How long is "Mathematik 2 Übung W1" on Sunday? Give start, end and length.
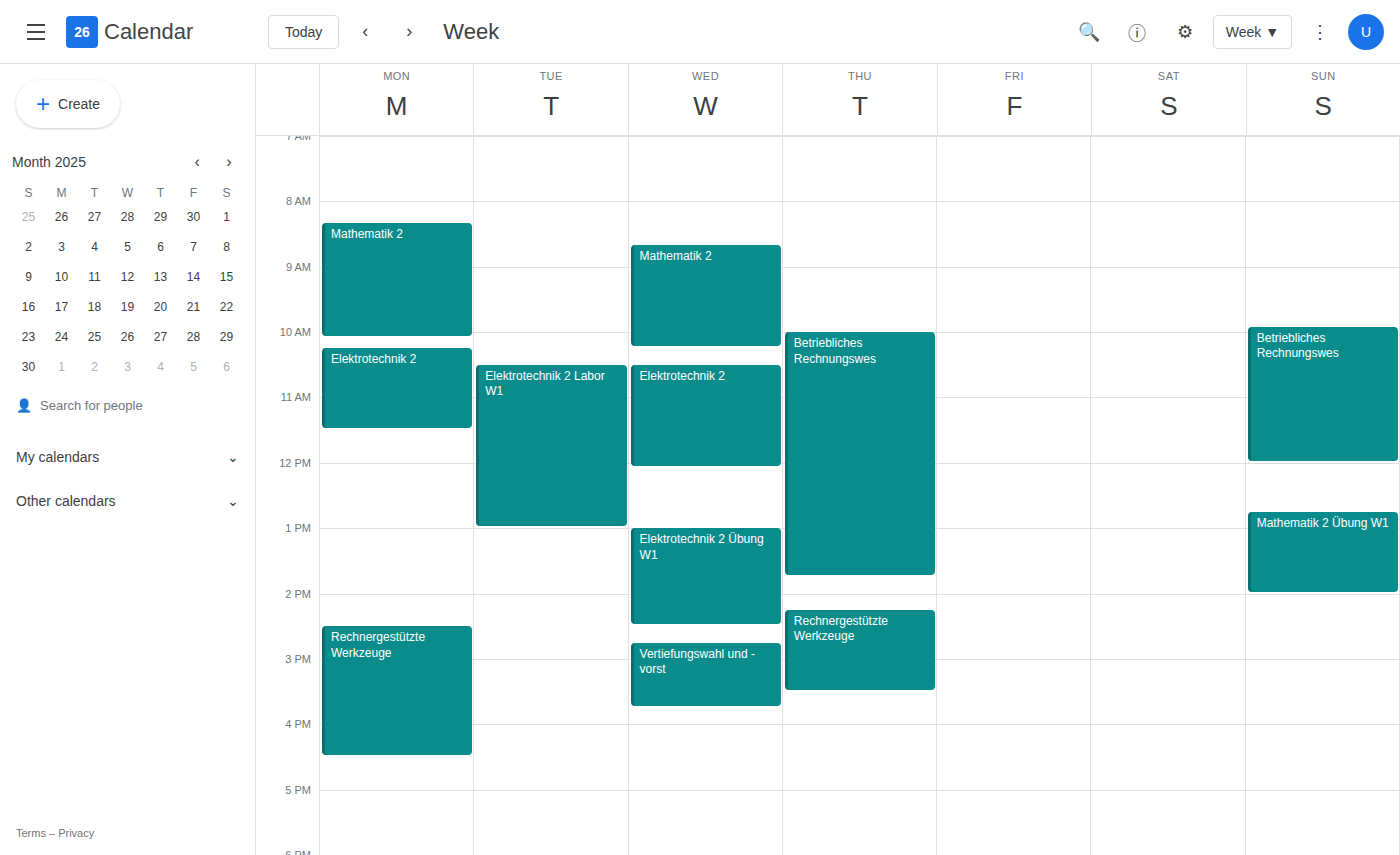
12:45 to 14:00, 1 hour 15 minutes